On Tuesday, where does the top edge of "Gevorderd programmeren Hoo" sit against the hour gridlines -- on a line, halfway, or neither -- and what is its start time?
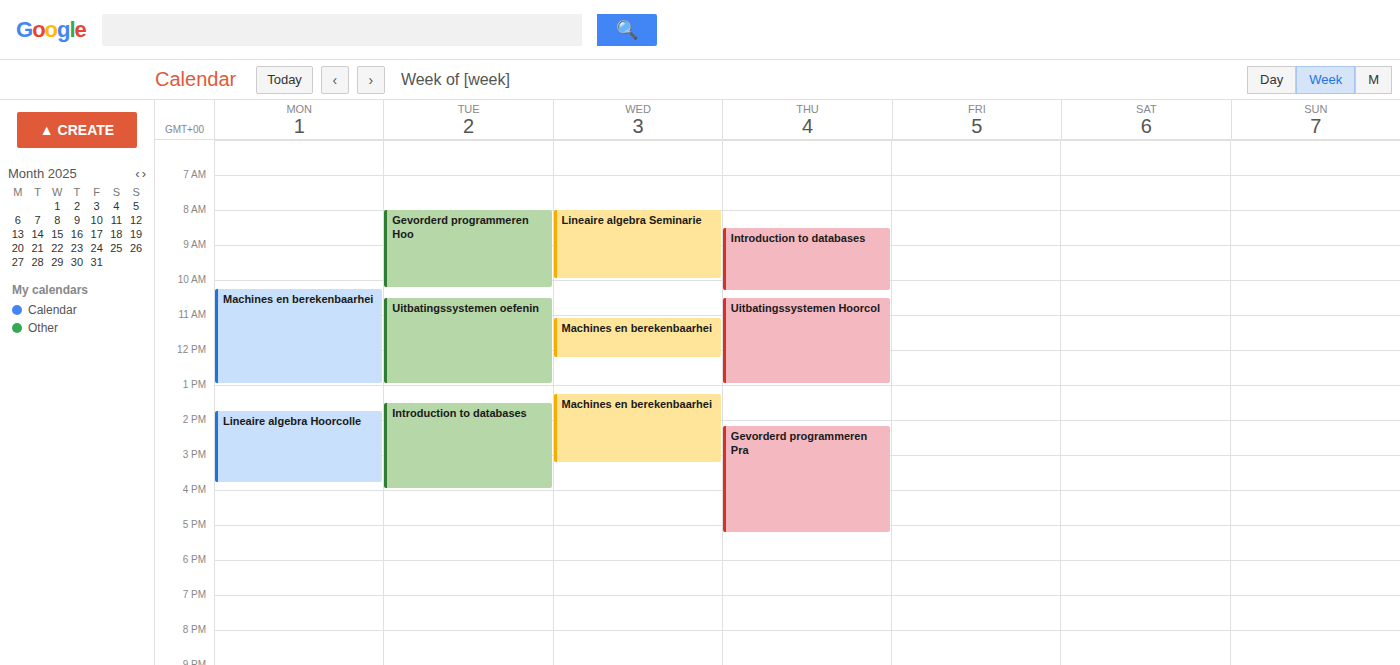
8:00 AM -- exactly on the 8 AM line.